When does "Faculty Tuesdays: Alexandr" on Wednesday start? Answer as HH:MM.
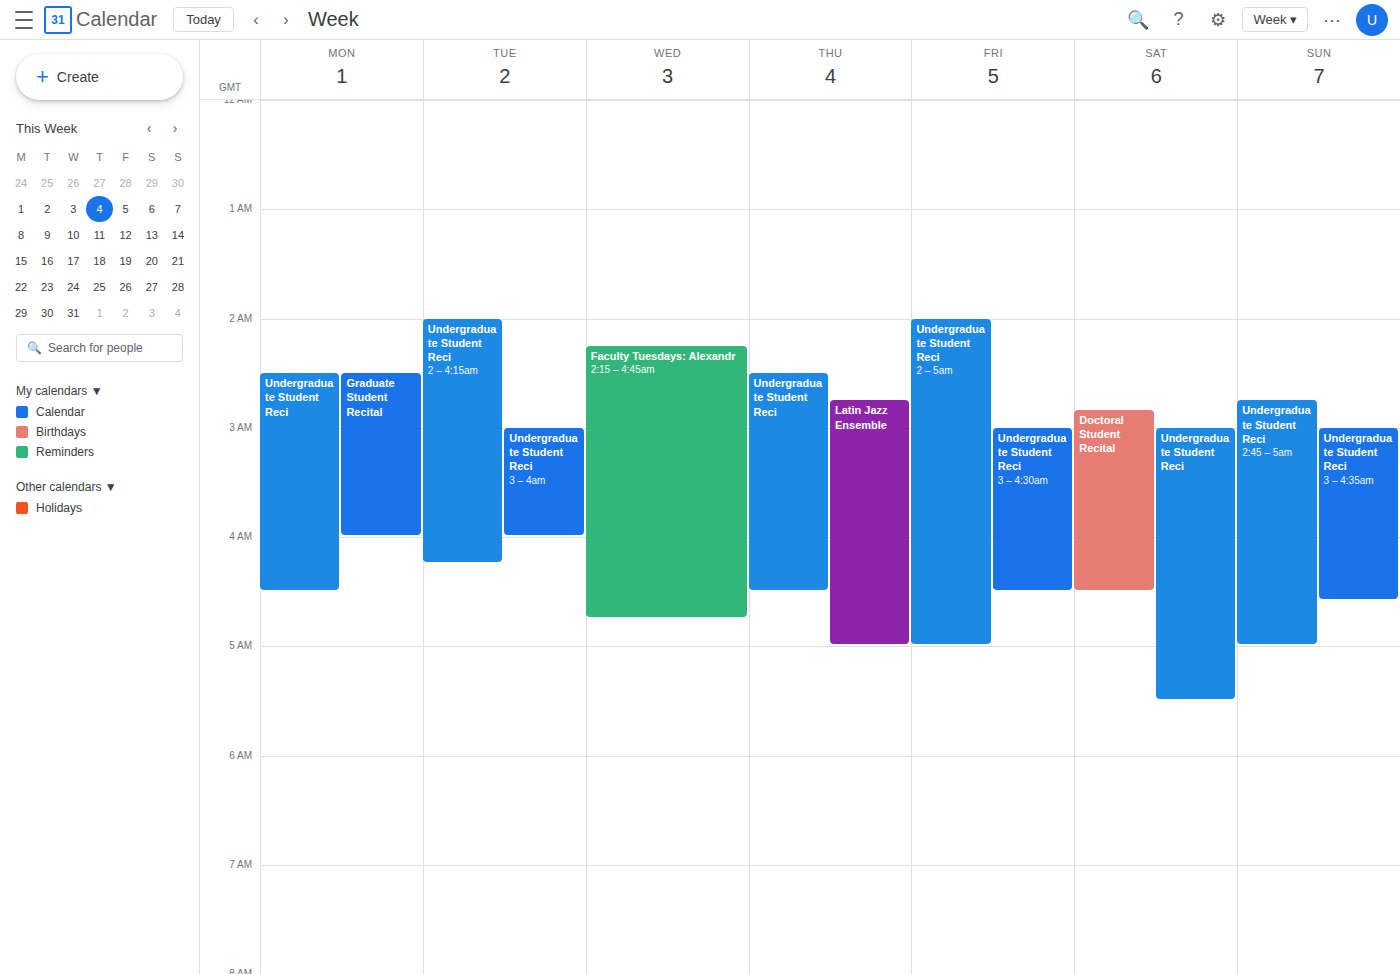
02:15